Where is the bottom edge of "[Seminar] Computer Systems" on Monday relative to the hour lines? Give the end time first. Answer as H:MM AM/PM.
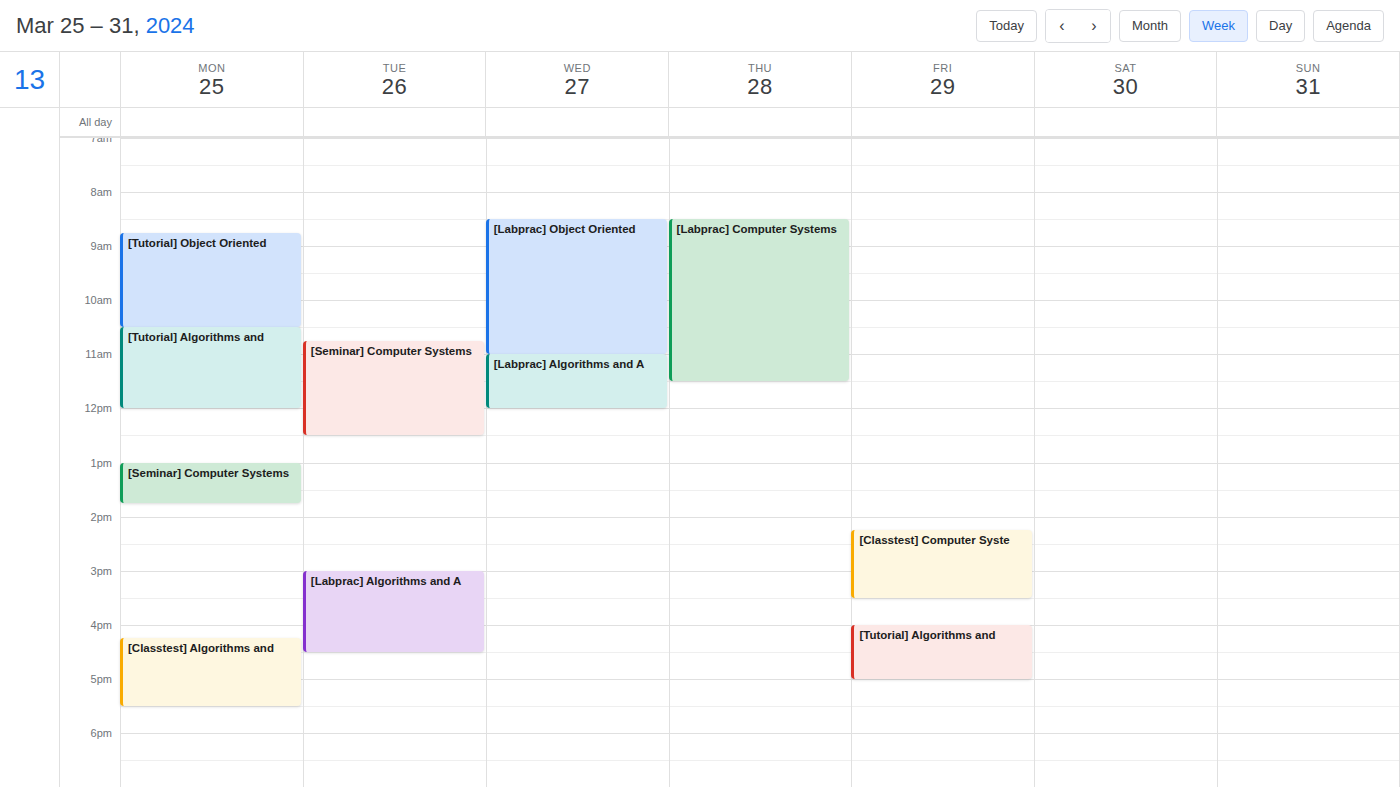
1:45 PM -- neither: three quarters of the way from the 1 PM line to the 2 PM line.